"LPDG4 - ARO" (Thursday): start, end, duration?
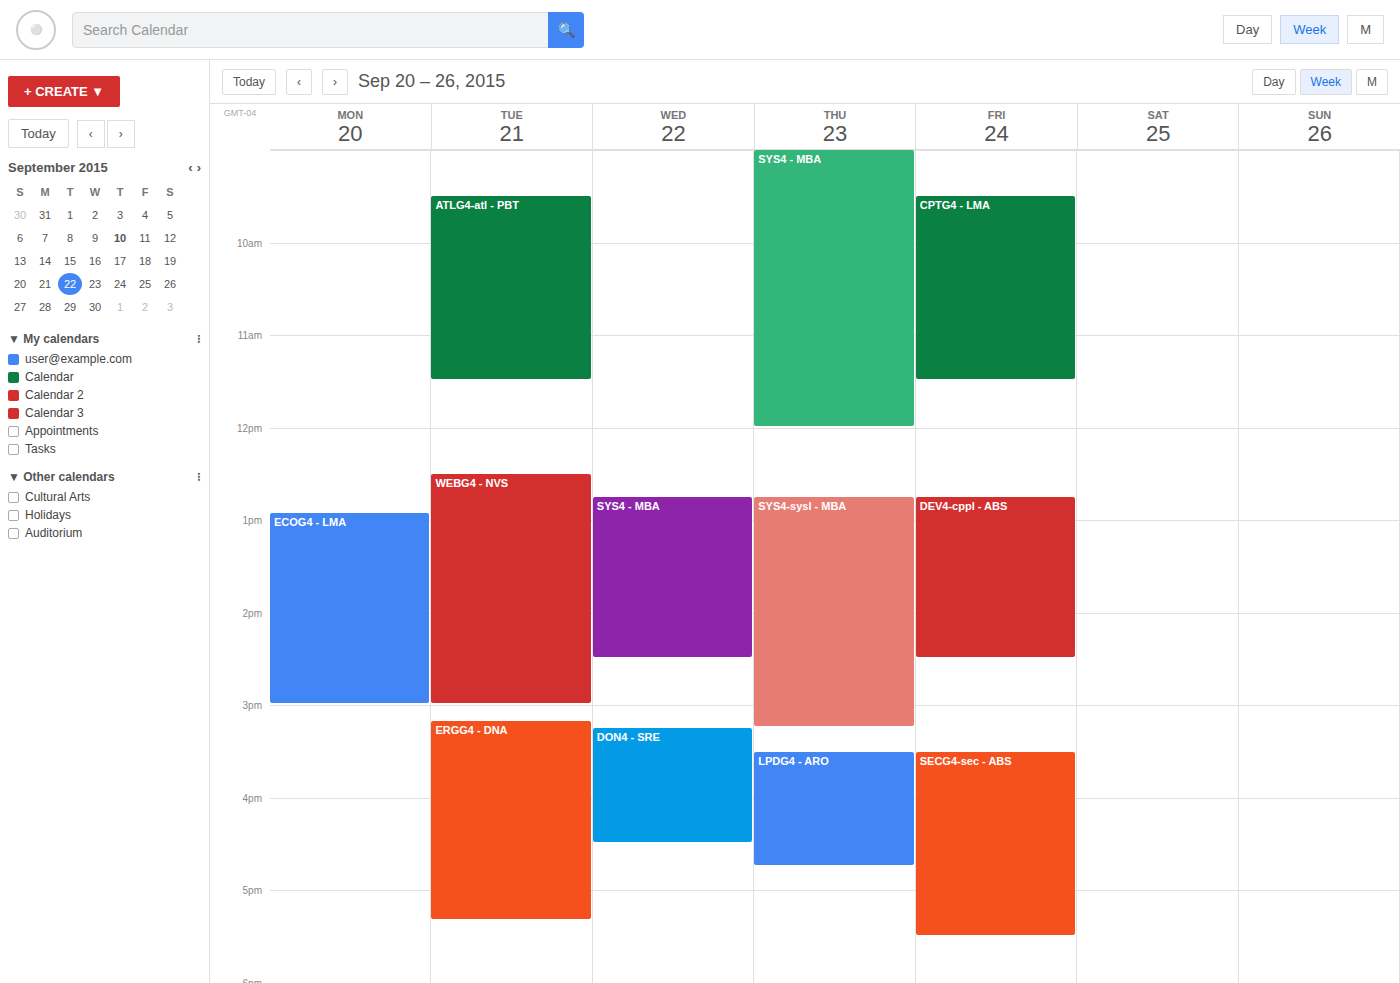
3:30 PM to 4:45 PM, 1 hour 15 minutes